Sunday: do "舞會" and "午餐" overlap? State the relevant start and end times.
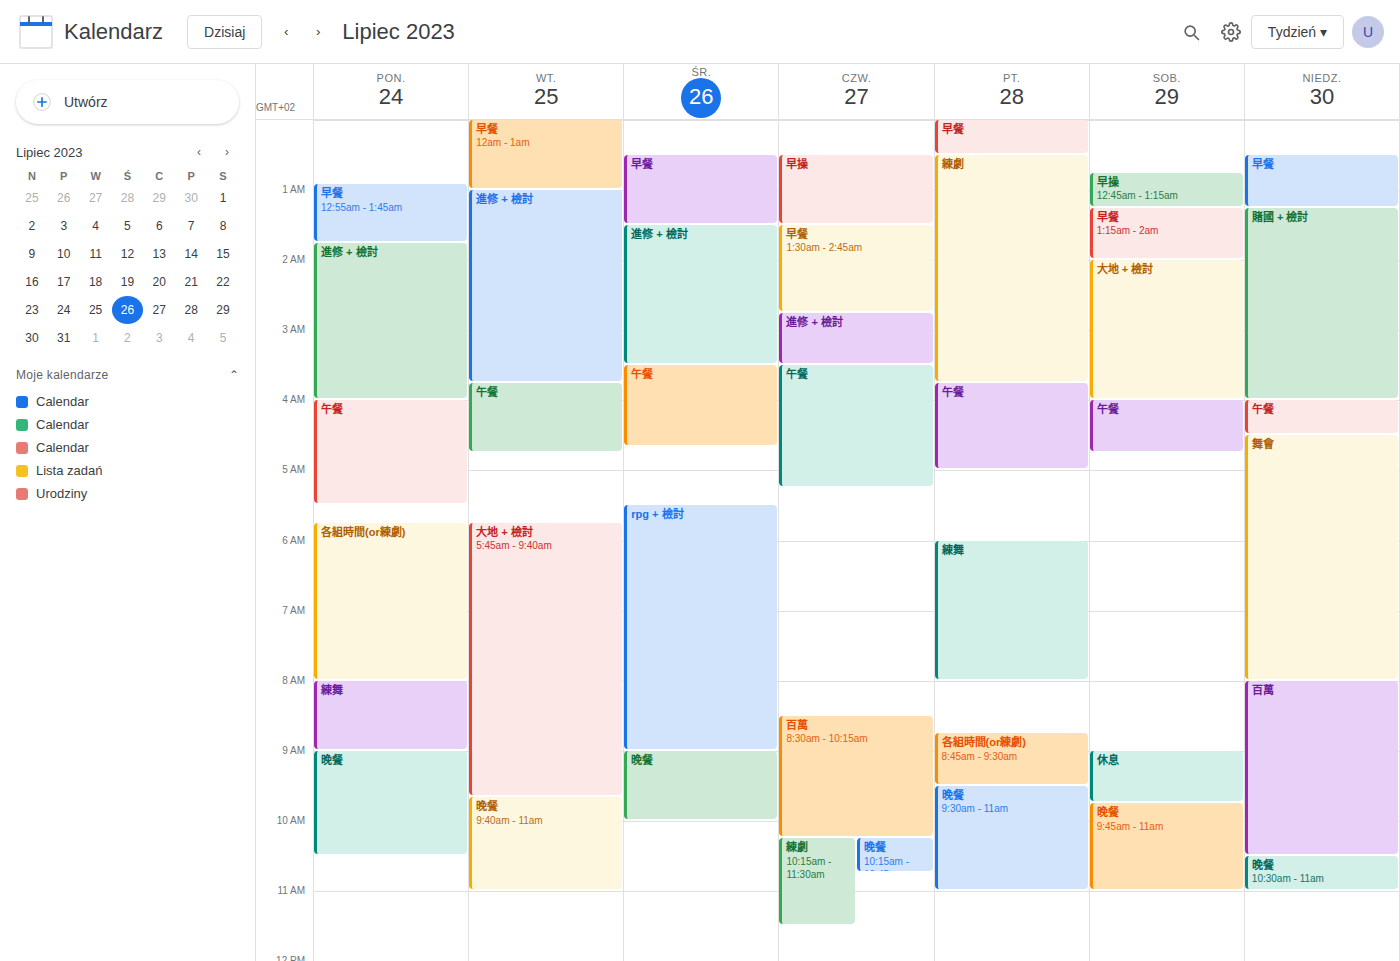
"午餐" ends at 4:30 AM, exactly when "舞會" starts -- they touch but do not overlap.